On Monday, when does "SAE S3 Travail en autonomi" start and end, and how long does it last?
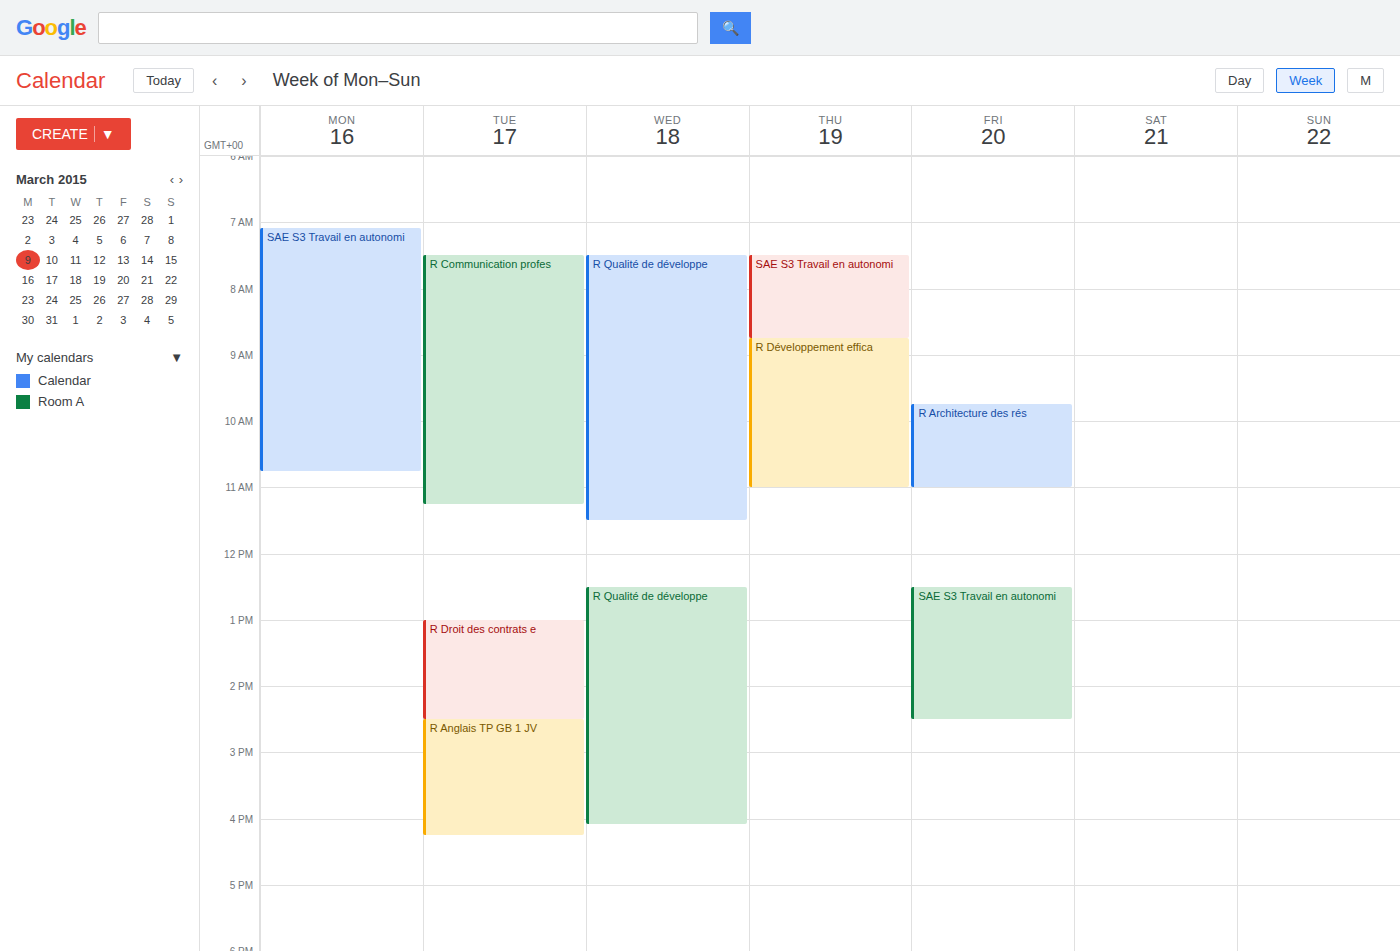
07:05 to 10:45, 3 hours 40 minutes